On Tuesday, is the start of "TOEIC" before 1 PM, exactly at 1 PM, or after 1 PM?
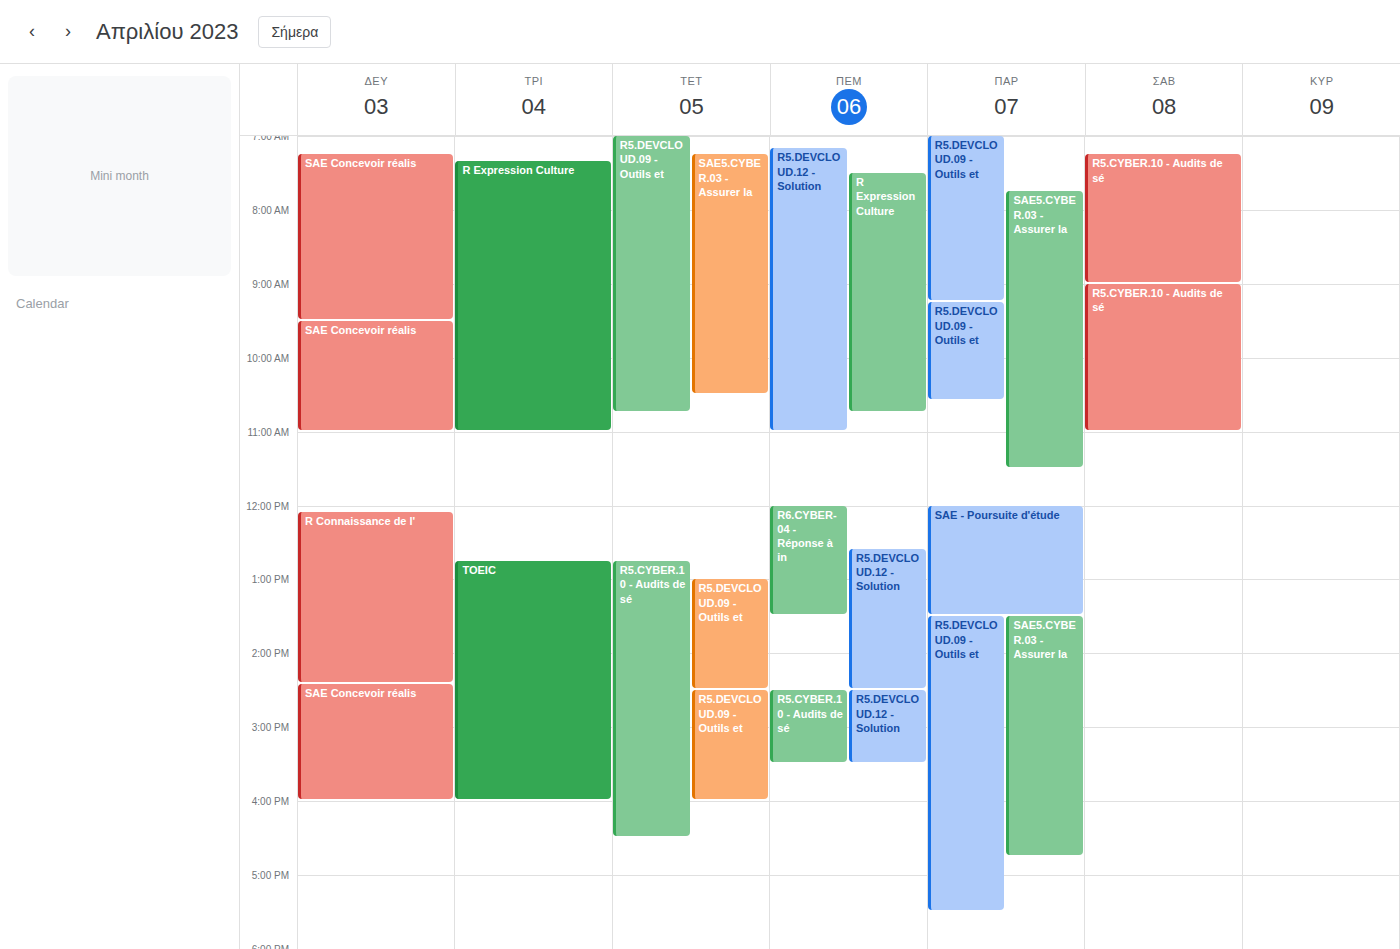
12:45 PM -- before 1 PM, 15 minutes above the 1 PM line.